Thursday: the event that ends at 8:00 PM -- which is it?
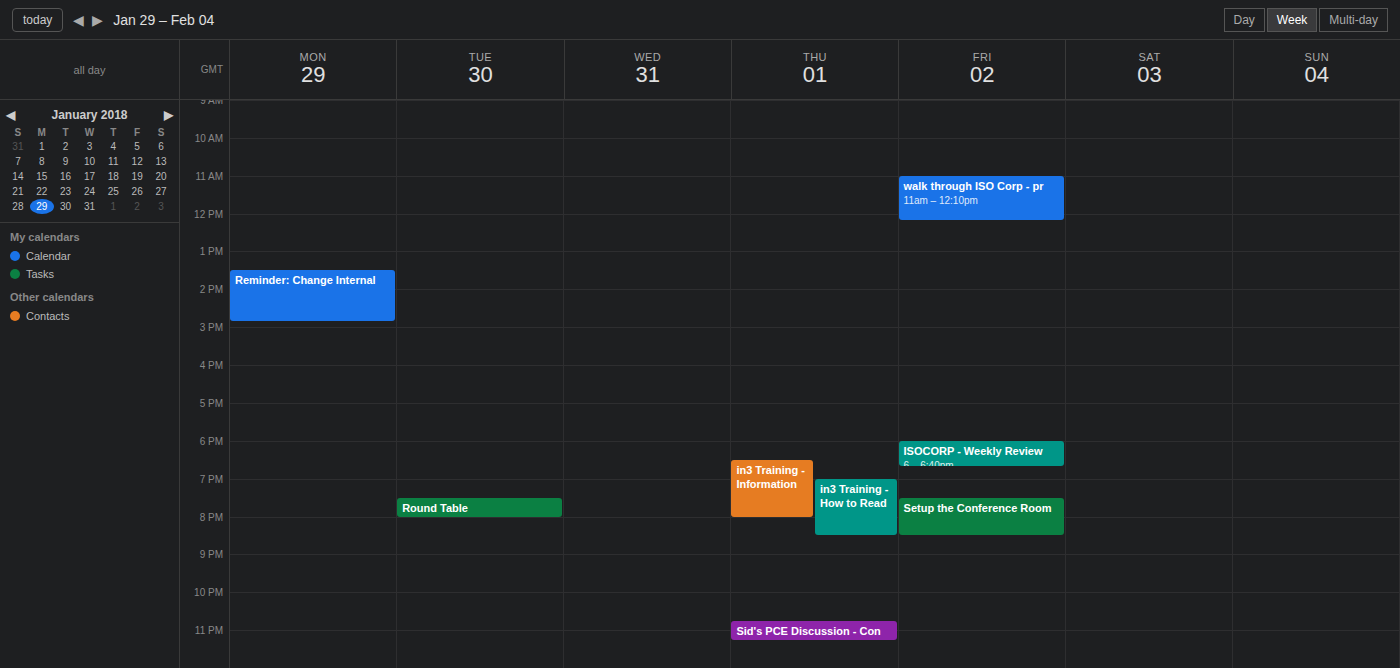
"in3 Training - Information"